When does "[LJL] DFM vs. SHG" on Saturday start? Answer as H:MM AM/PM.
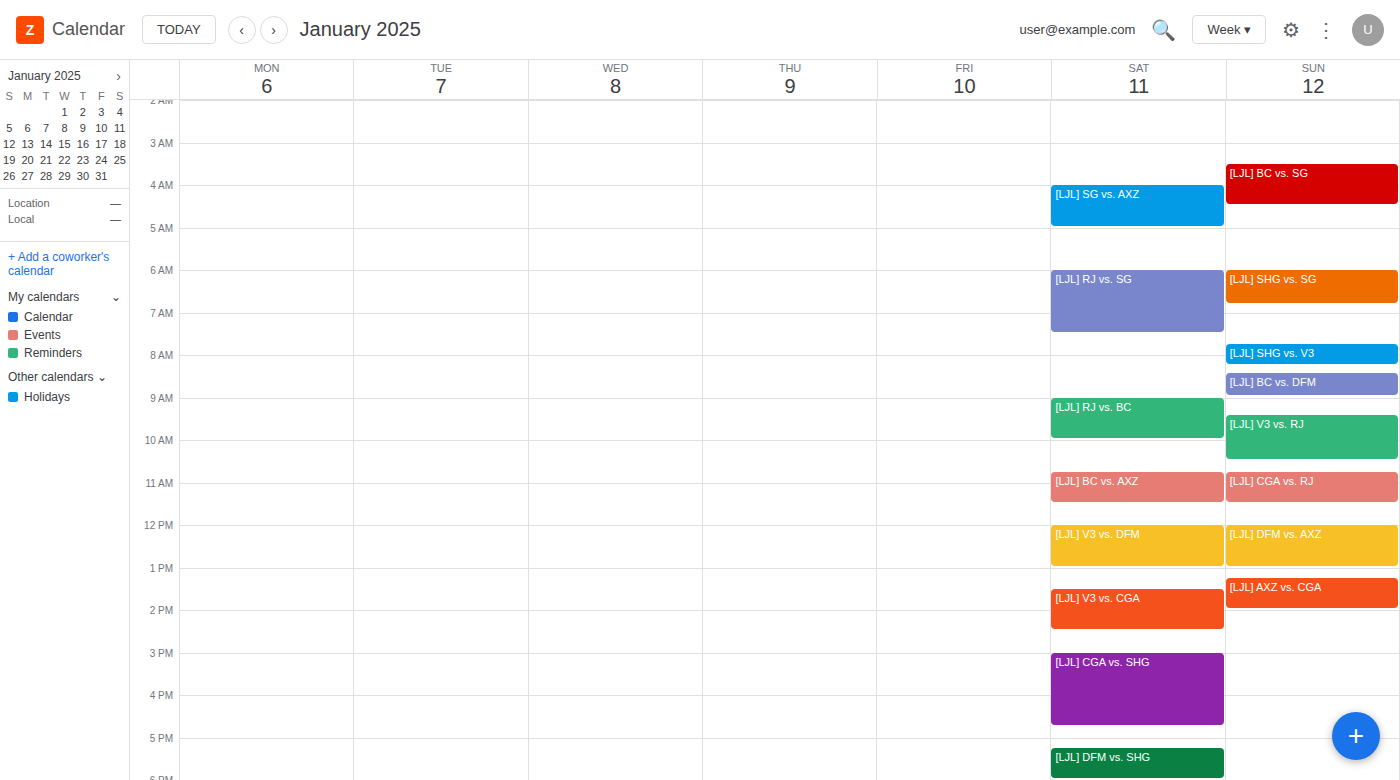
5:15 PM